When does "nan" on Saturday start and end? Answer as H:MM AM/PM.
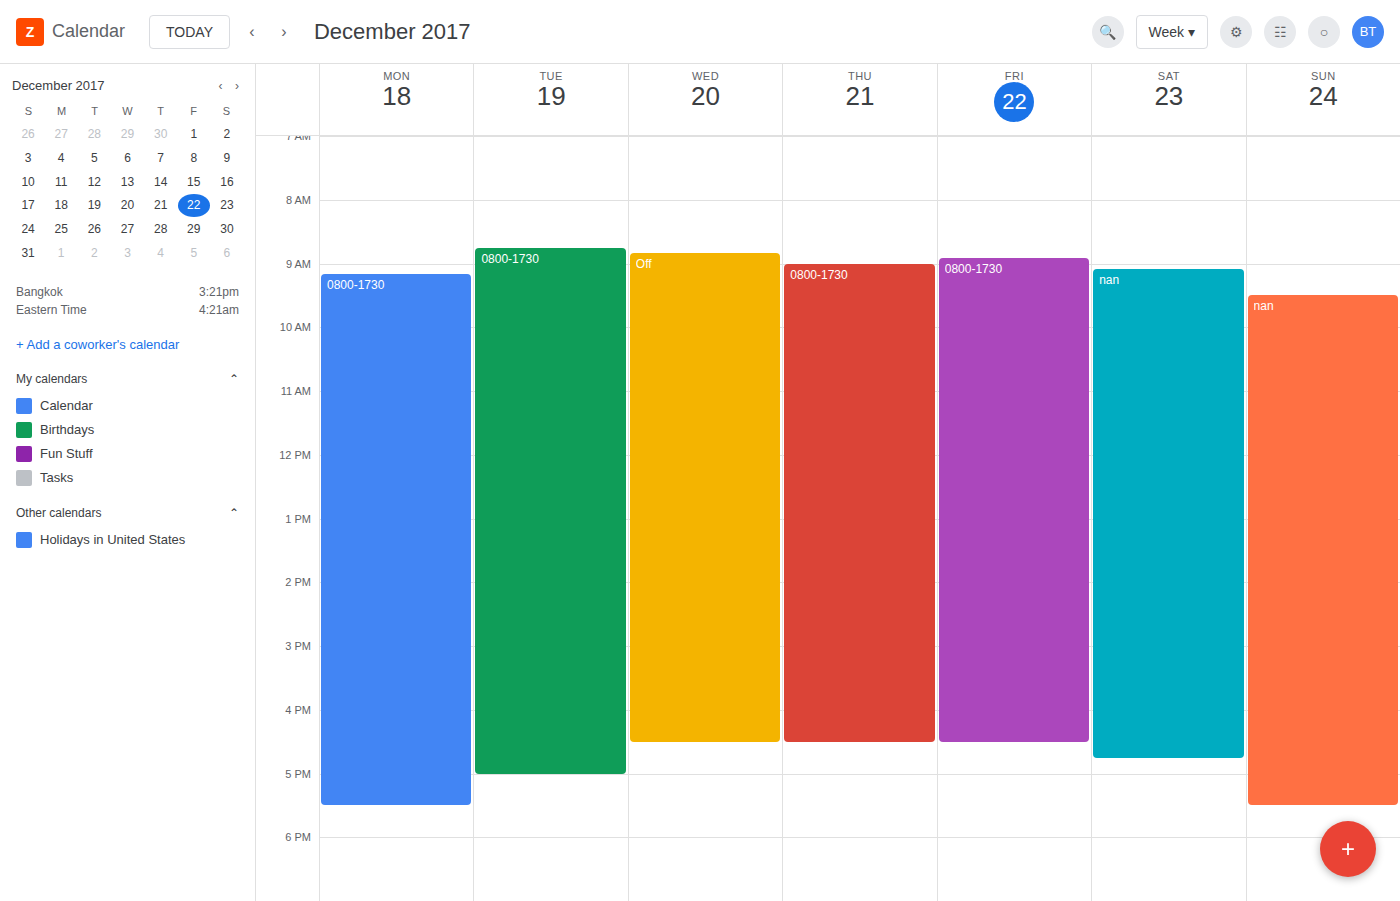
9:05 AM to 4:45 PM